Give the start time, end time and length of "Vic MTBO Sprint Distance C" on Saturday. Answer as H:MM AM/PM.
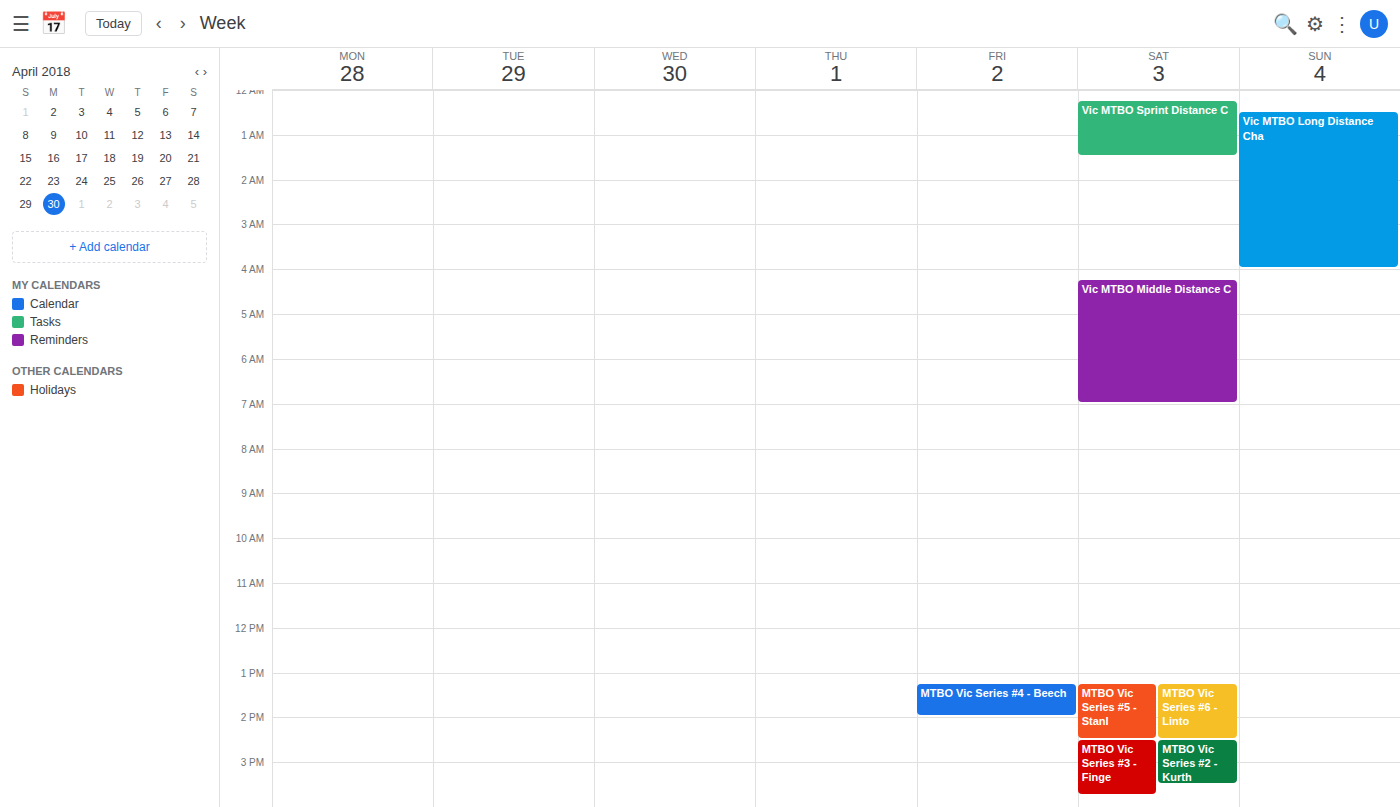
12:15 AM to 1:30 AM, 1 hour 15 minutes